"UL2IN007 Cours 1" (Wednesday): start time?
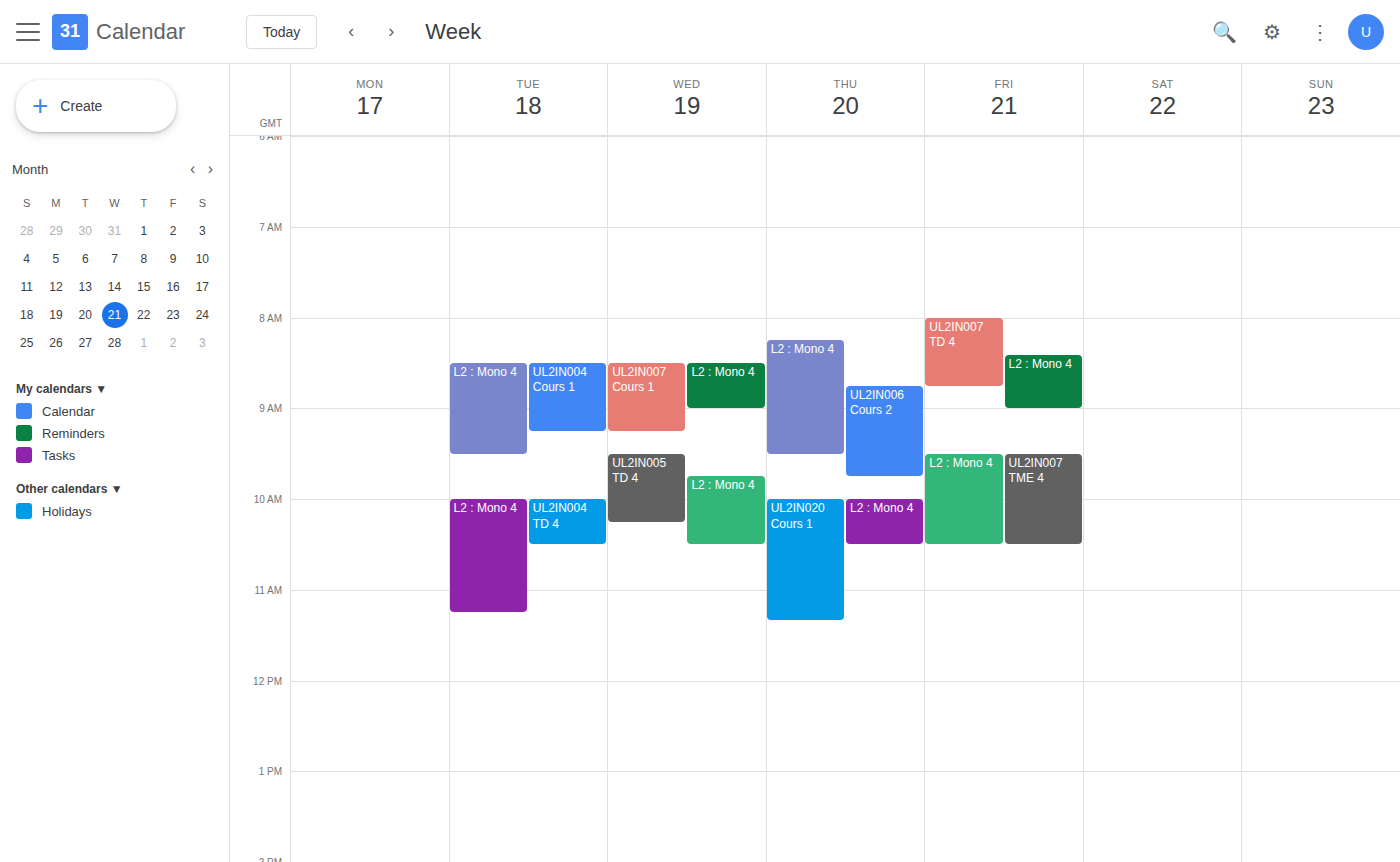
8:30 AM